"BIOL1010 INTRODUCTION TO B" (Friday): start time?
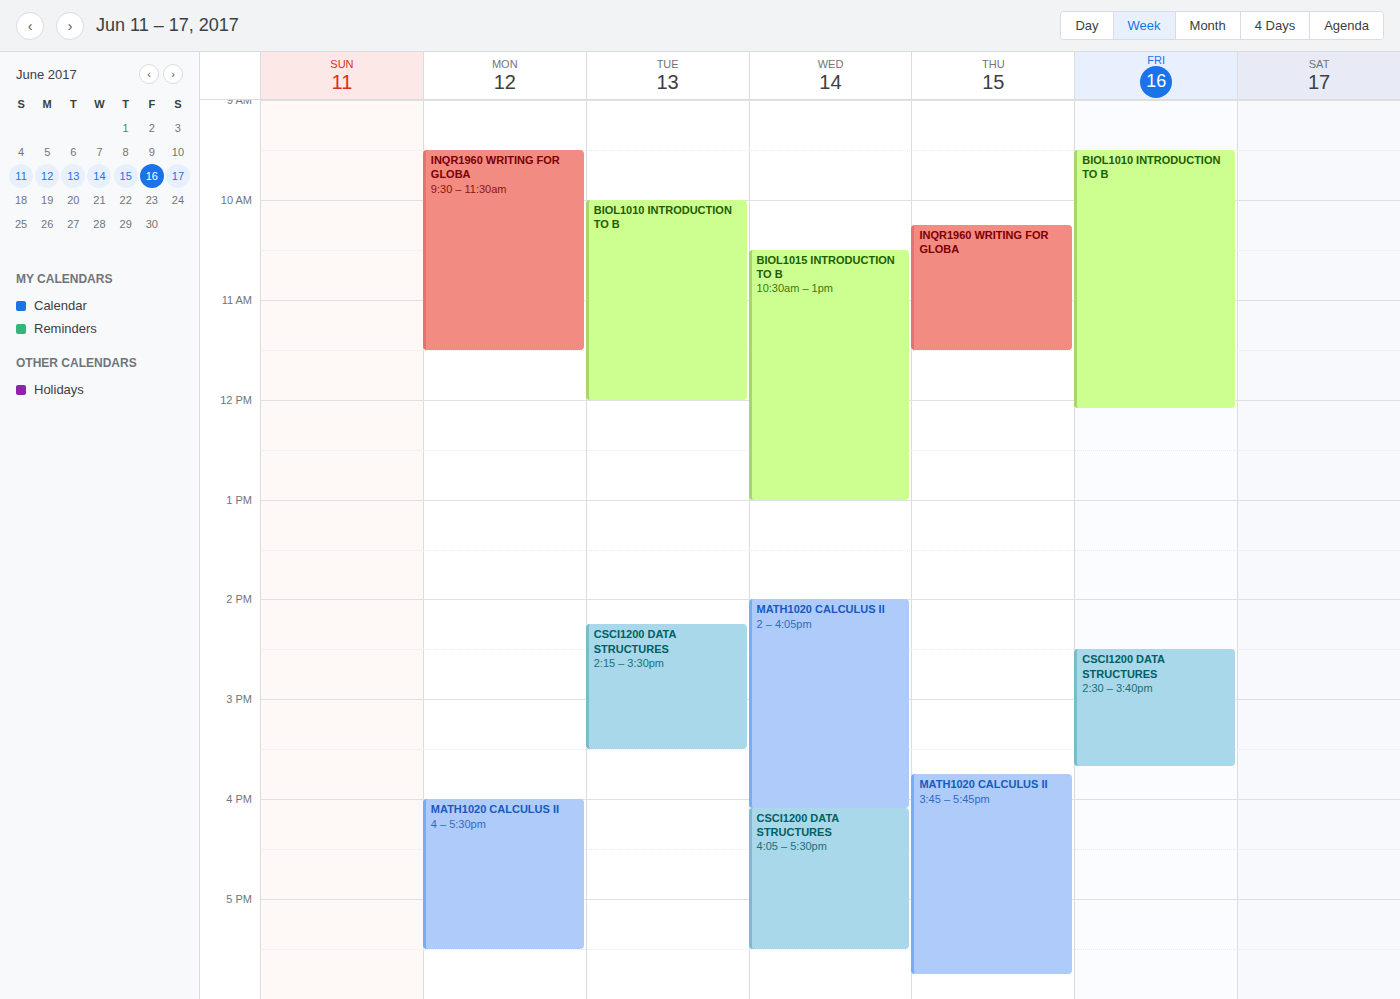
09:30